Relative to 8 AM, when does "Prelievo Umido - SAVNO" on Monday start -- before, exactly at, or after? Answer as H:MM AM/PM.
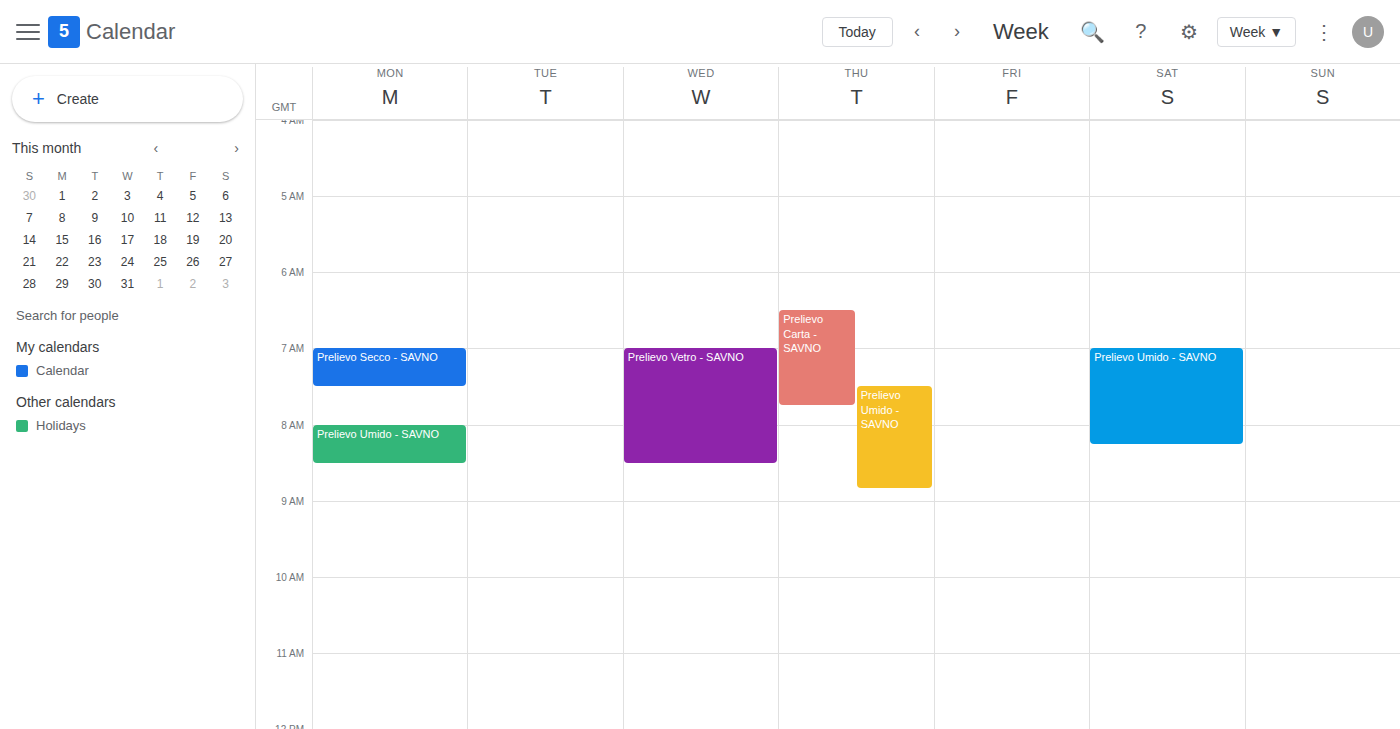
8:00 AM -- exactly at 8 AM, on the 8 AM line.